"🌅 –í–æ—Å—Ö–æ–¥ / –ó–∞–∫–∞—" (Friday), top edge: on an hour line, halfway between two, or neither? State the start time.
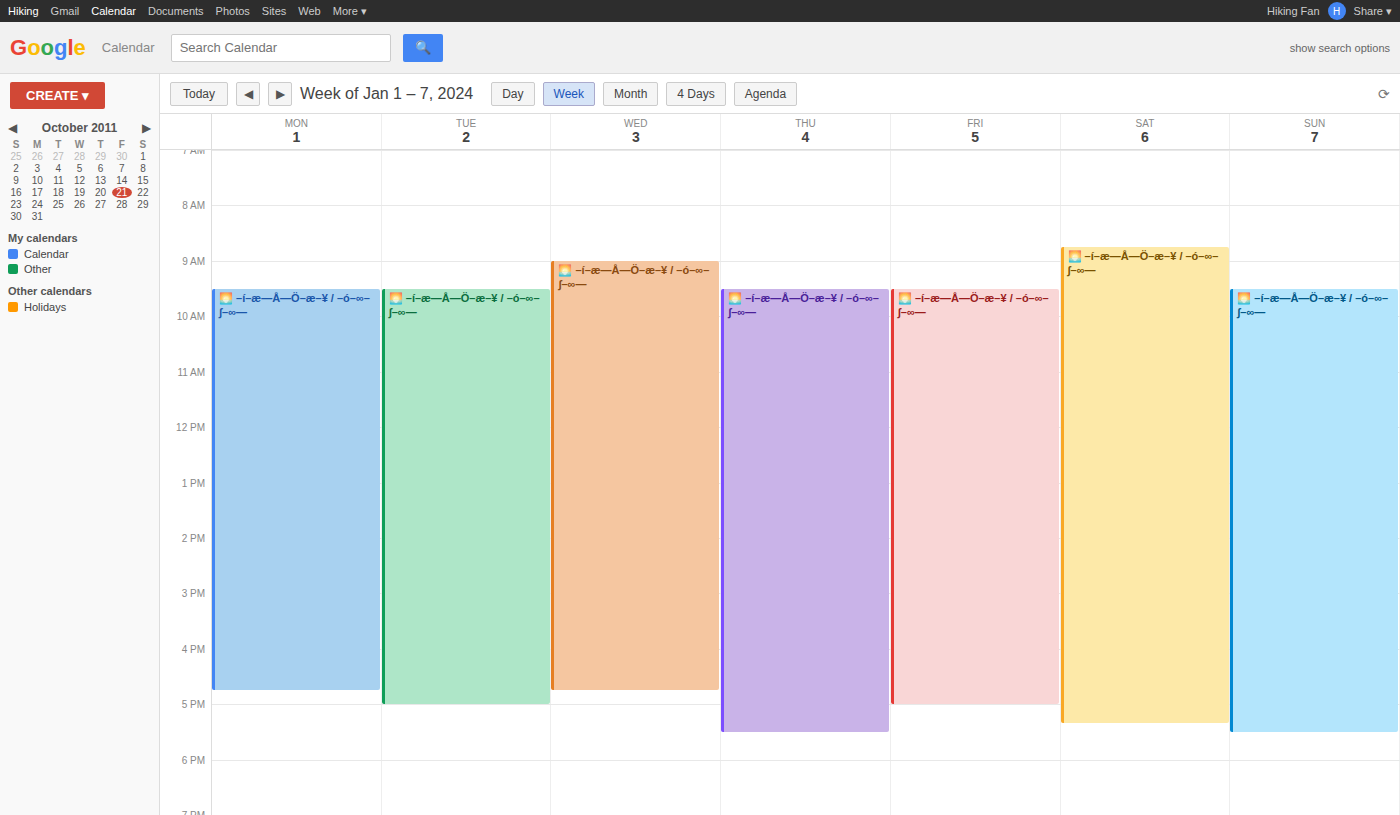
9:30 AM -- halfway between the 9 AM and 10 AM lines.